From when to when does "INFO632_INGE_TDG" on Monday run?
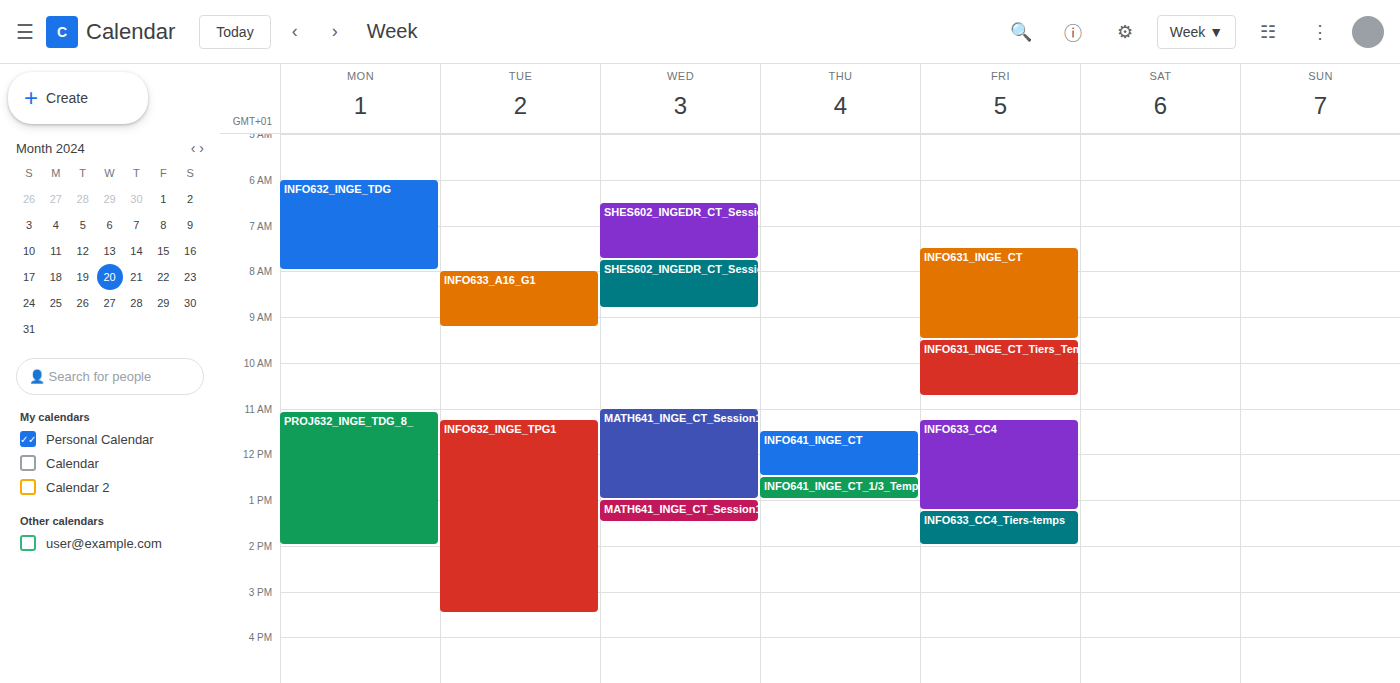
6:00 AM to 8:00 AM